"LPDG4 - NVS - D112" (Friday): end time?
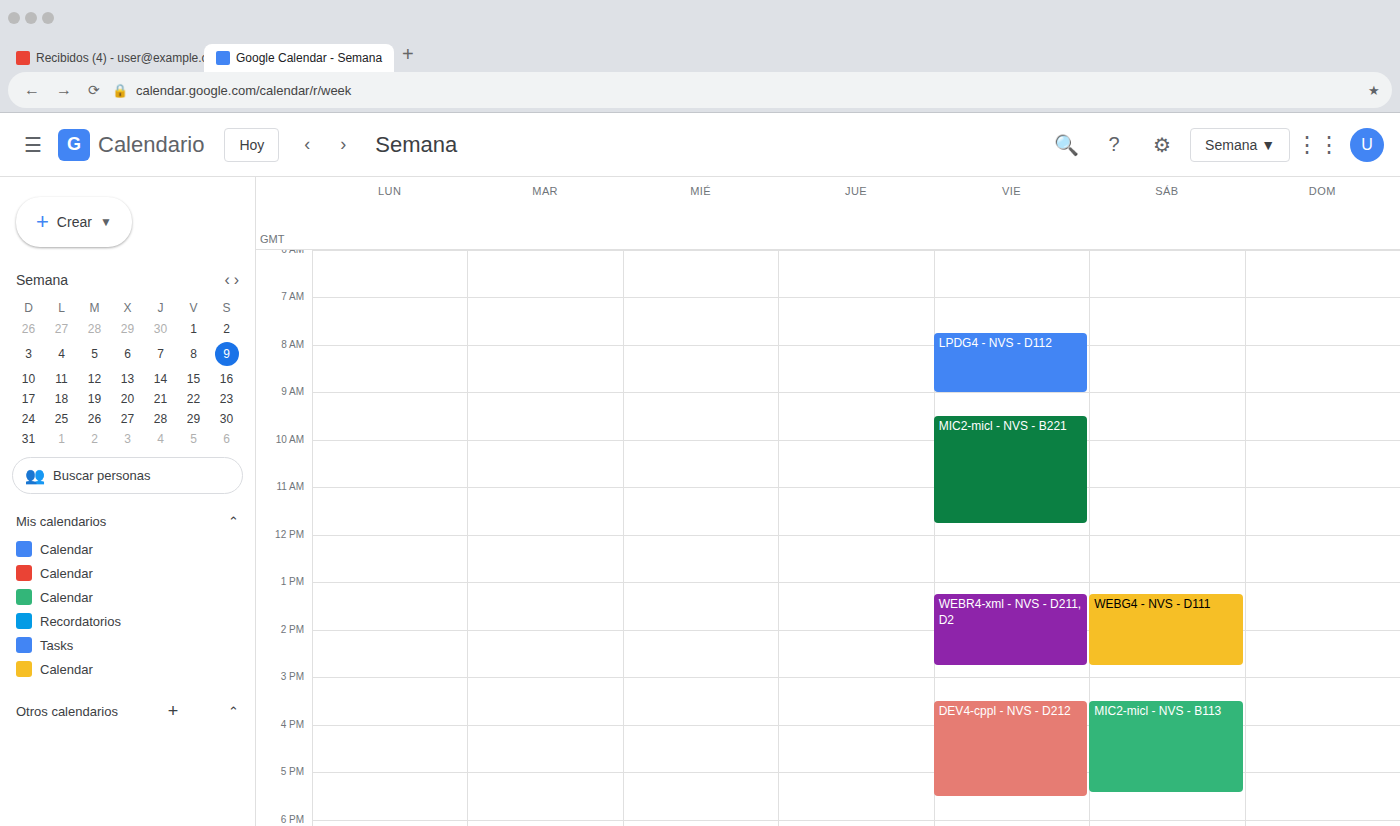
9:00 AM